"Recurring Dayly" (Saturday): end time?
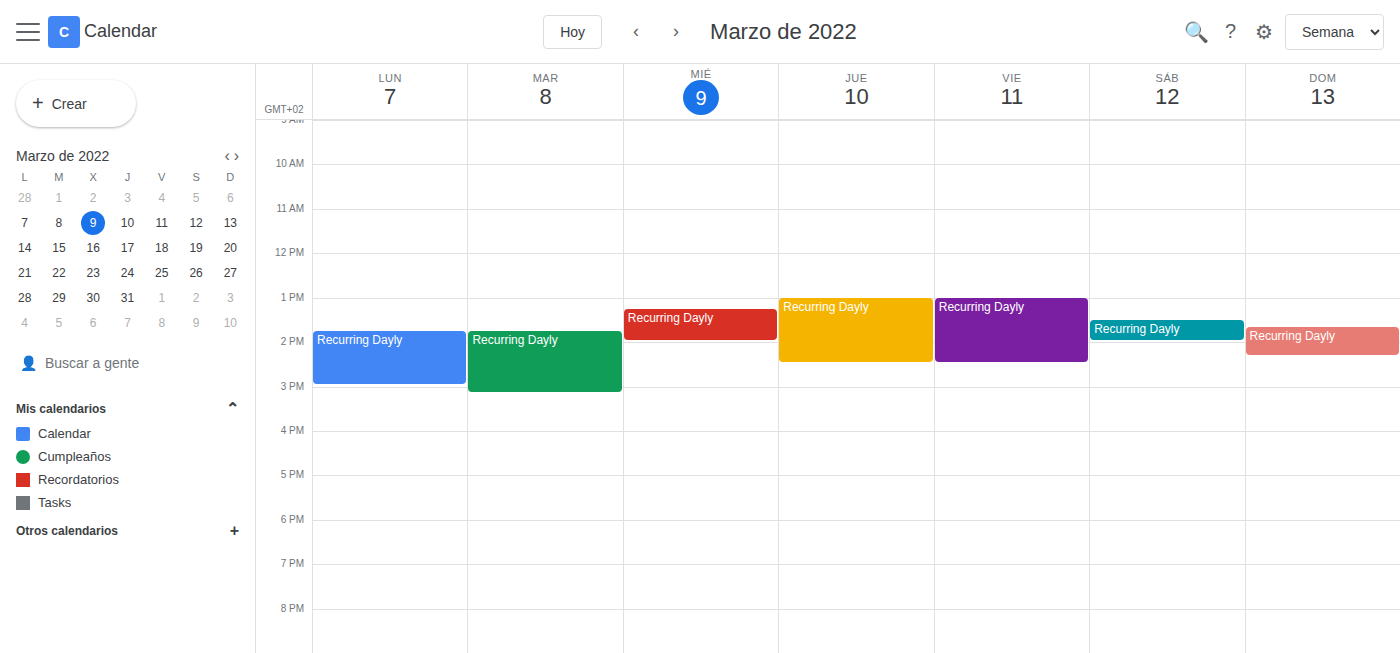
2:00 PM